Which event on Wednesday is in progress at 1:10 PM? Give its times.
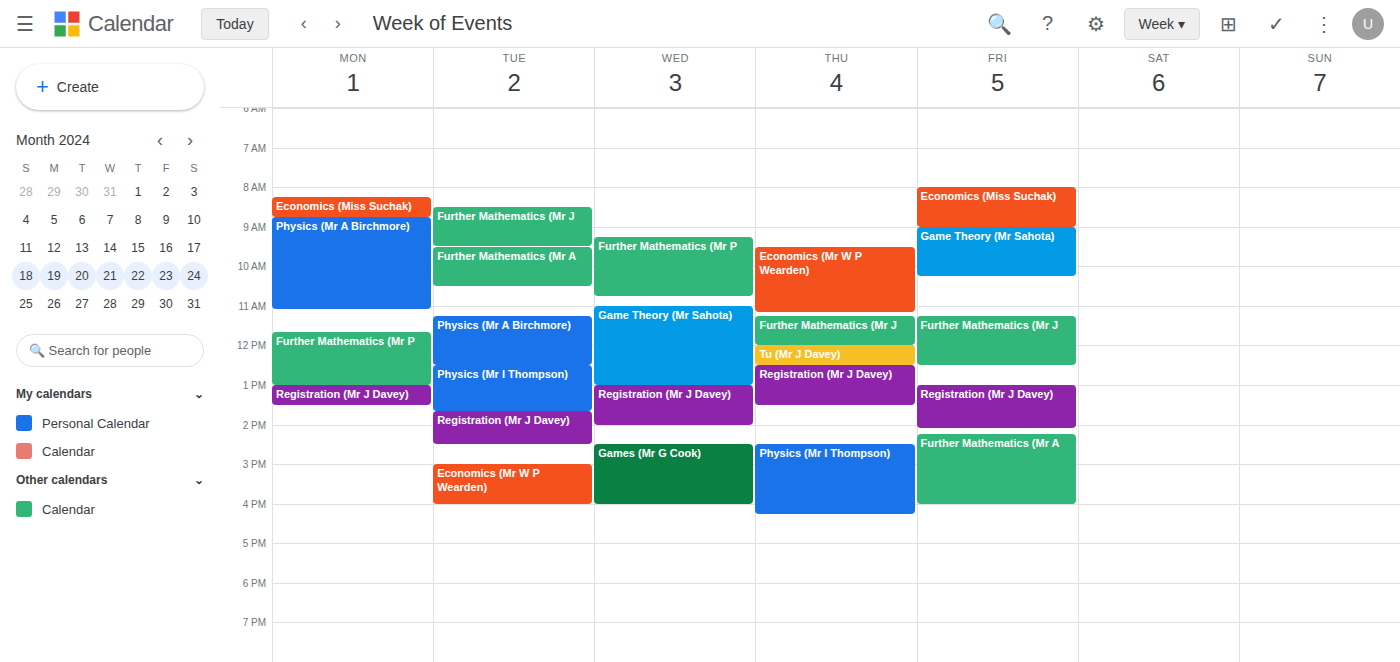
"Registration (Mr J Davey)", 1:00 PM to 2:00 PM